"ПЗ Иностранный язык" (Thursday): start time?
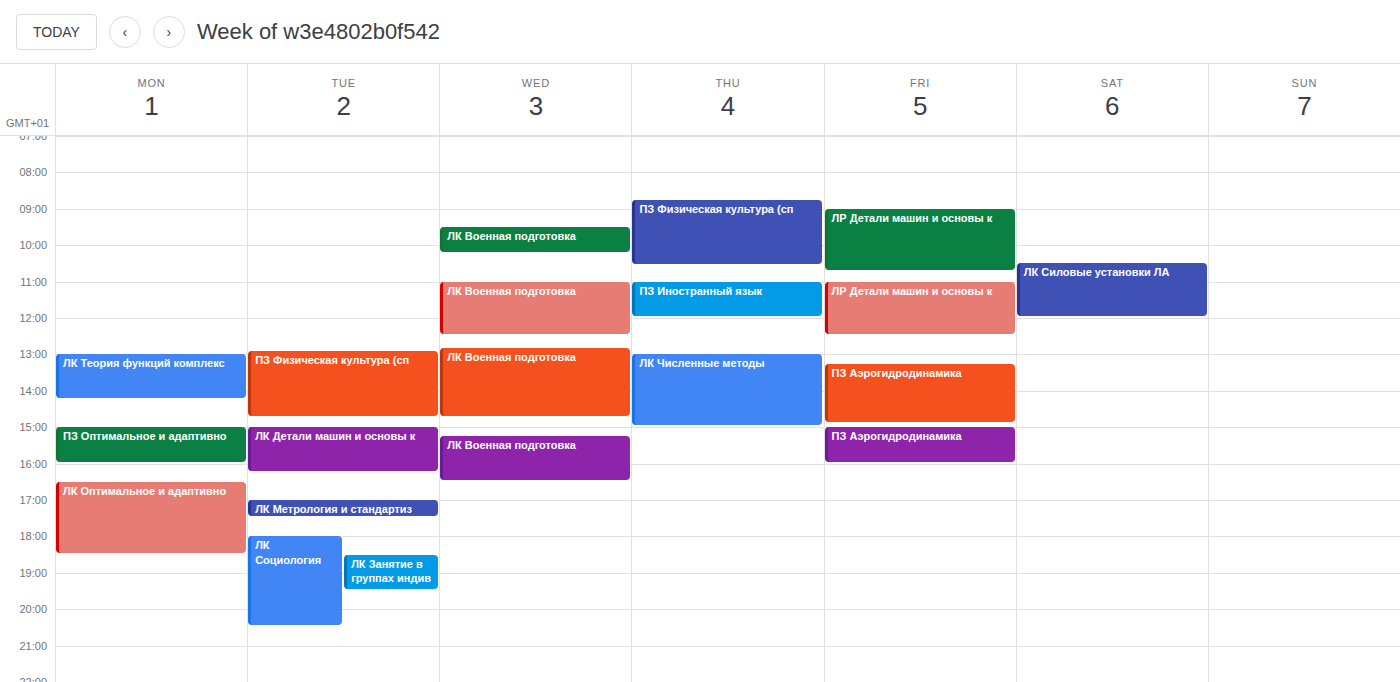
11:00